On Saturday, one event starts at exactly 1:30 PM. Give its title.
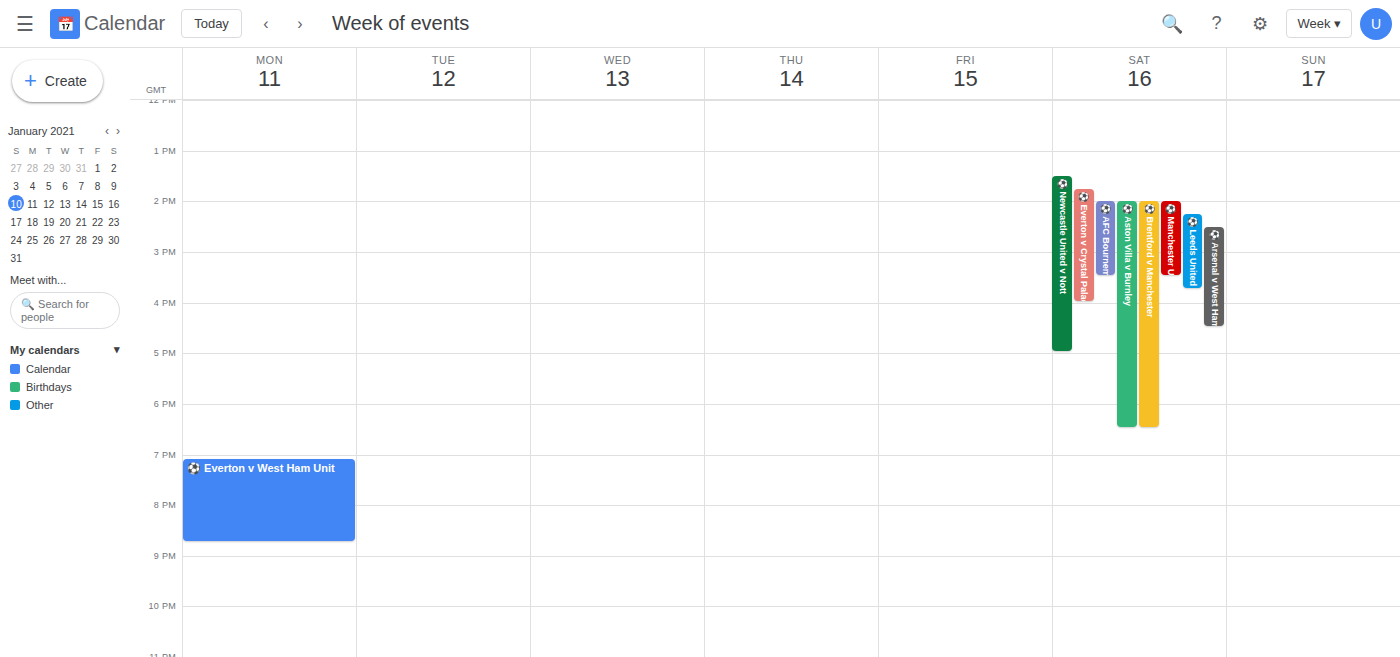
"⚽️ Newcastle United v Nott"